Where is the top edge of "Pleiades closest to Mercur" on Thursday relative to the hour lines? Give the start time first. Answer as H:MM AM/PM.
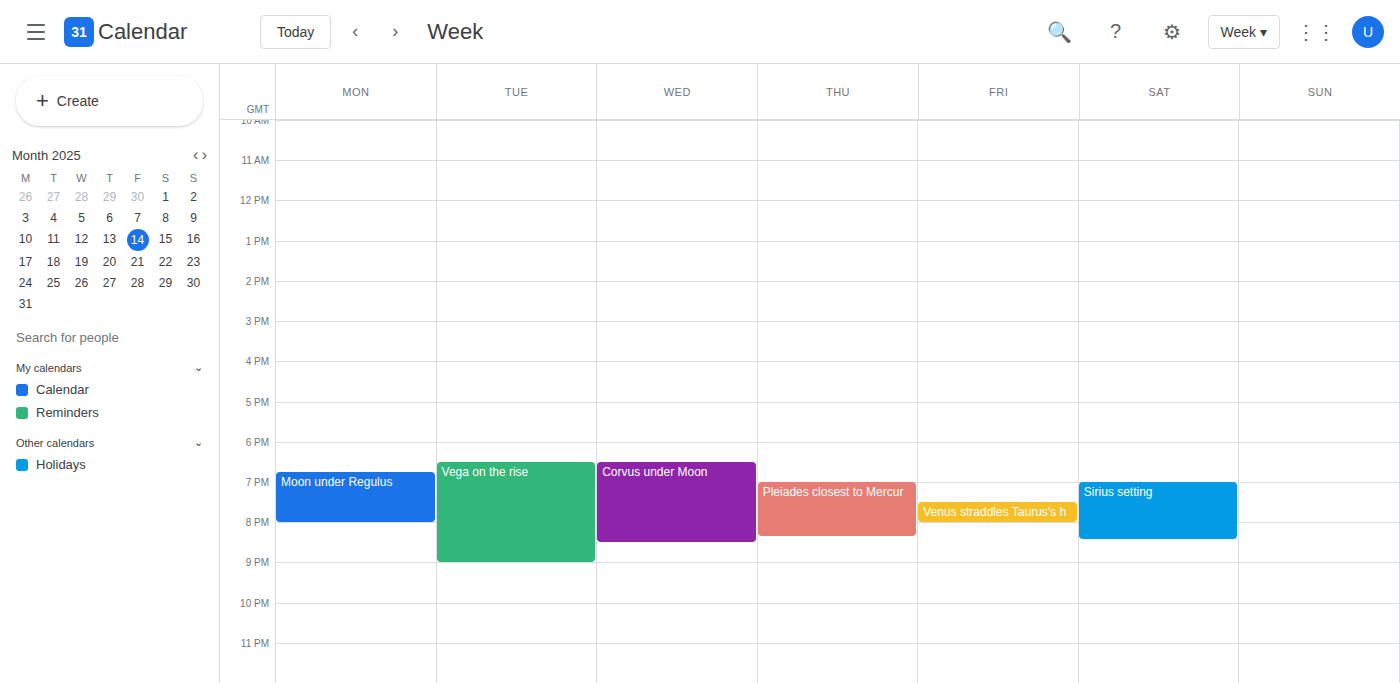
7:00 PM -- exactly on the 7 PM line.